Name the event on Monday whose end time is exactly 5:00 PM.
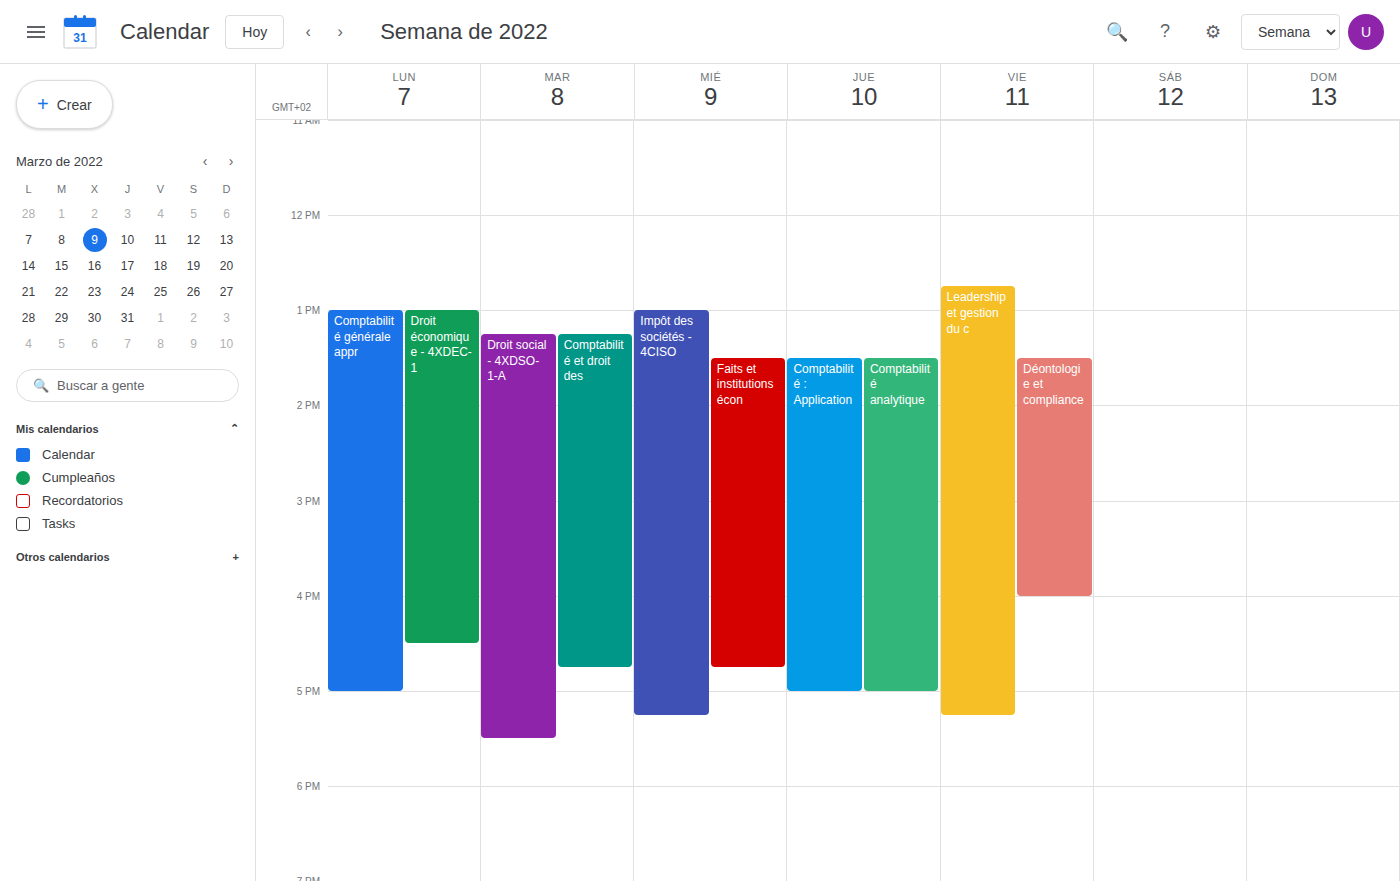
"Comptabilité générale appr"